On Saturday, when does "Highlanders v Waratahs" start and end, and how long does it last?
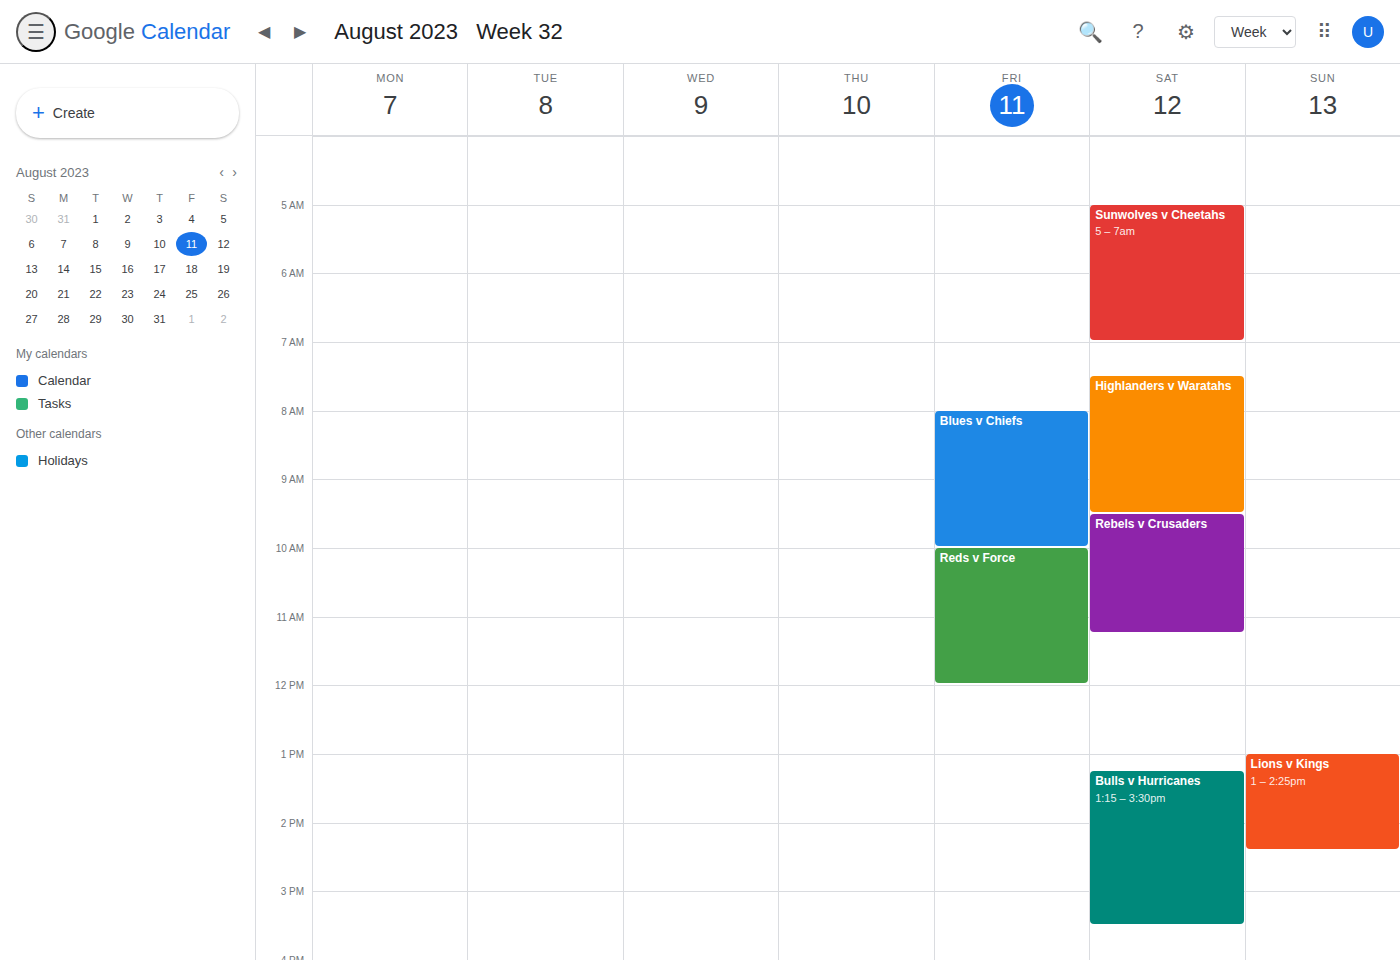
7:30 AM to 9:30 AM, 2 hours